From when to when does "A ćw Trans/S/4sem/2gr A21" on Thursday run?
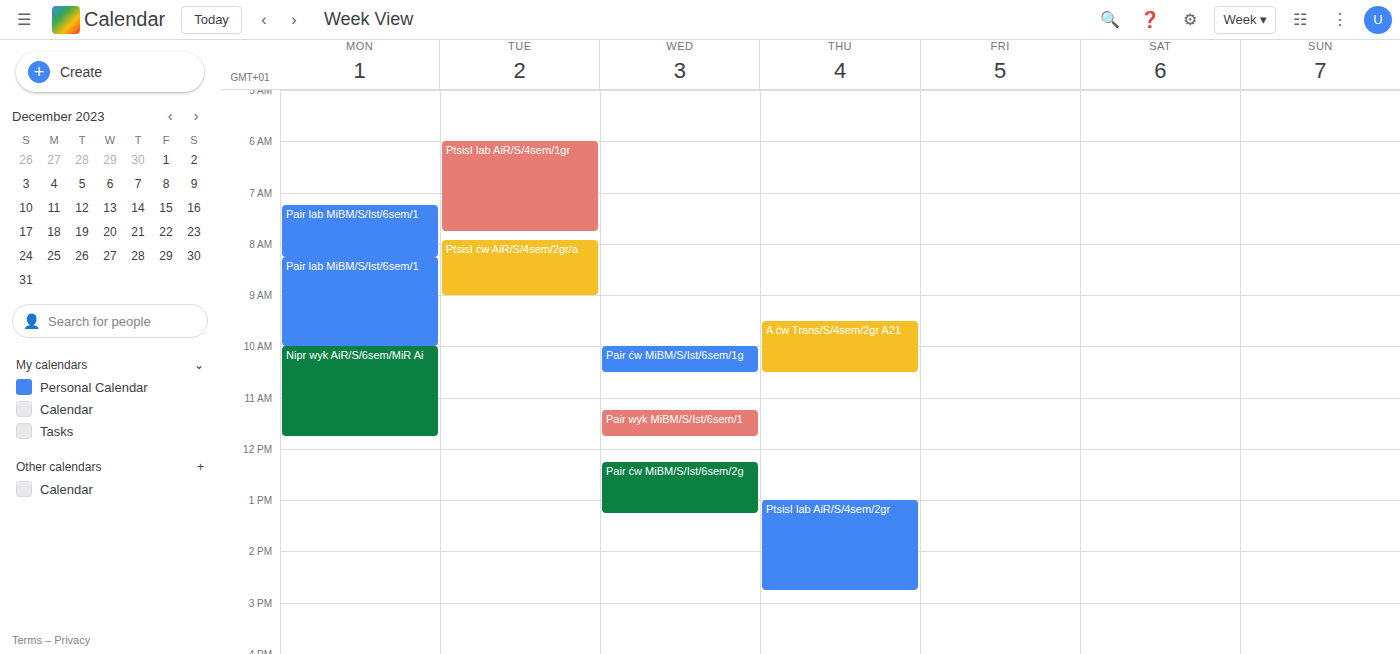
9:30 AM to 10:30 AM